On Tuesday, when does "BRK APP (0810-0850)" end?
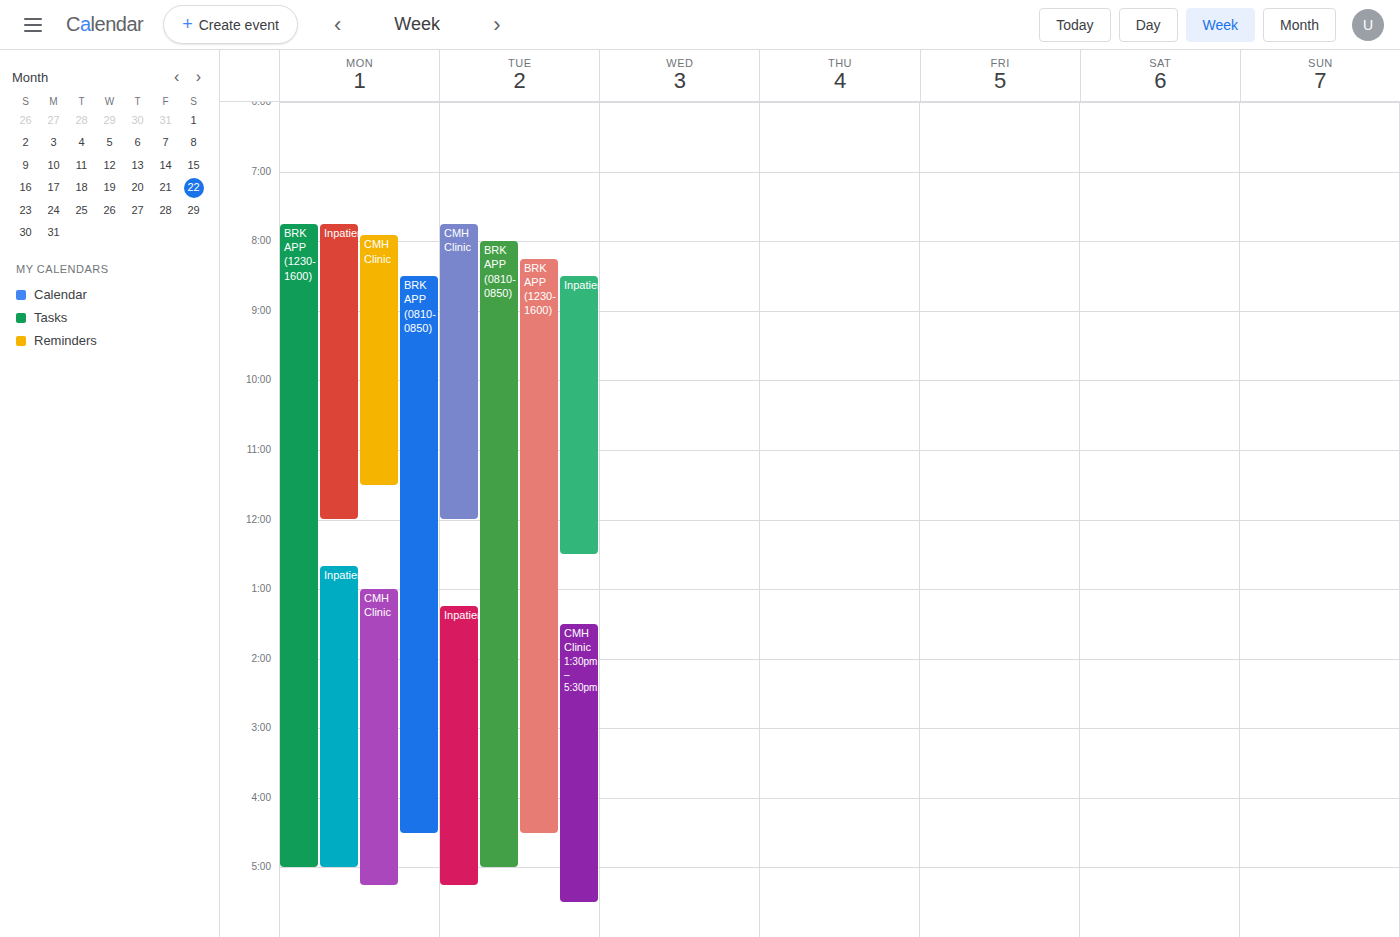
17:00